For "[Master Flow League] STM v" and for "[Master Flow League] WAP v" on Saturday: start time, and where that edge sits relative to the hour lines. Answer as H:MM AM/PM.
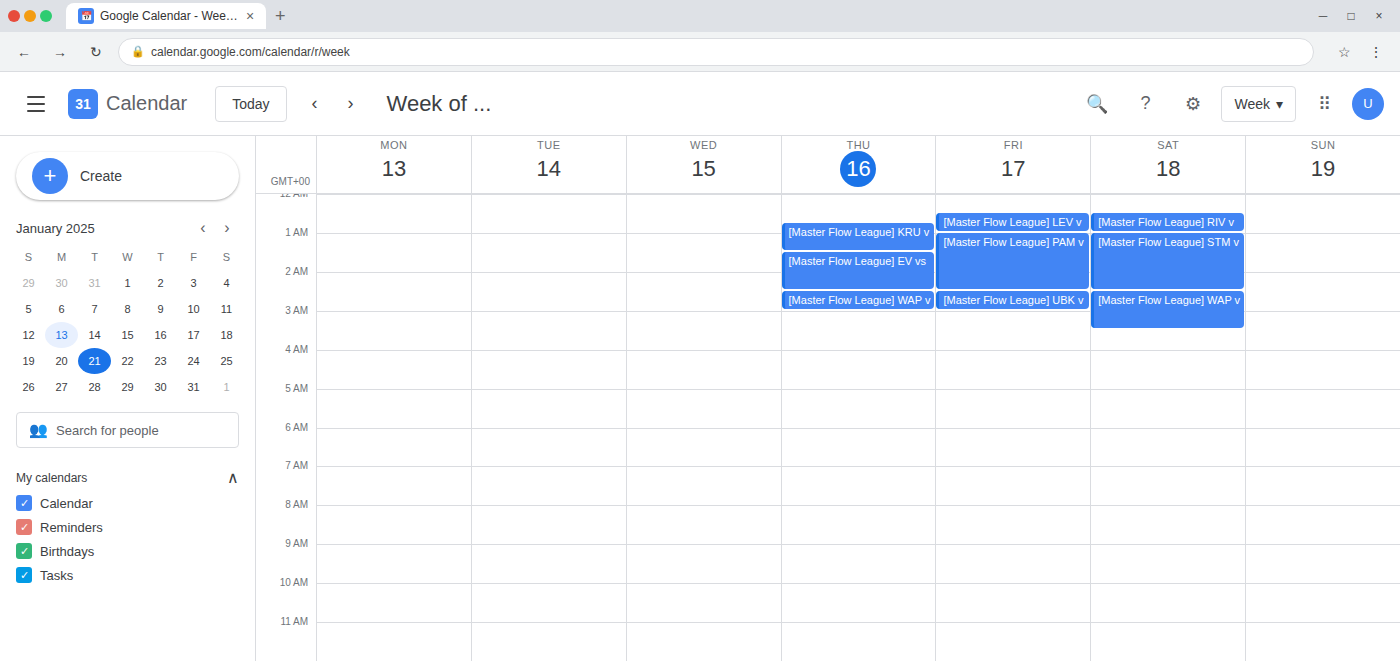
"[Master Flow League] STM v": 1:00 AM, exactly on the 1 AM line. "[Master Flow League] WAP v": 2:30 AM, halfway between the 2 AM and 3 AM lines.